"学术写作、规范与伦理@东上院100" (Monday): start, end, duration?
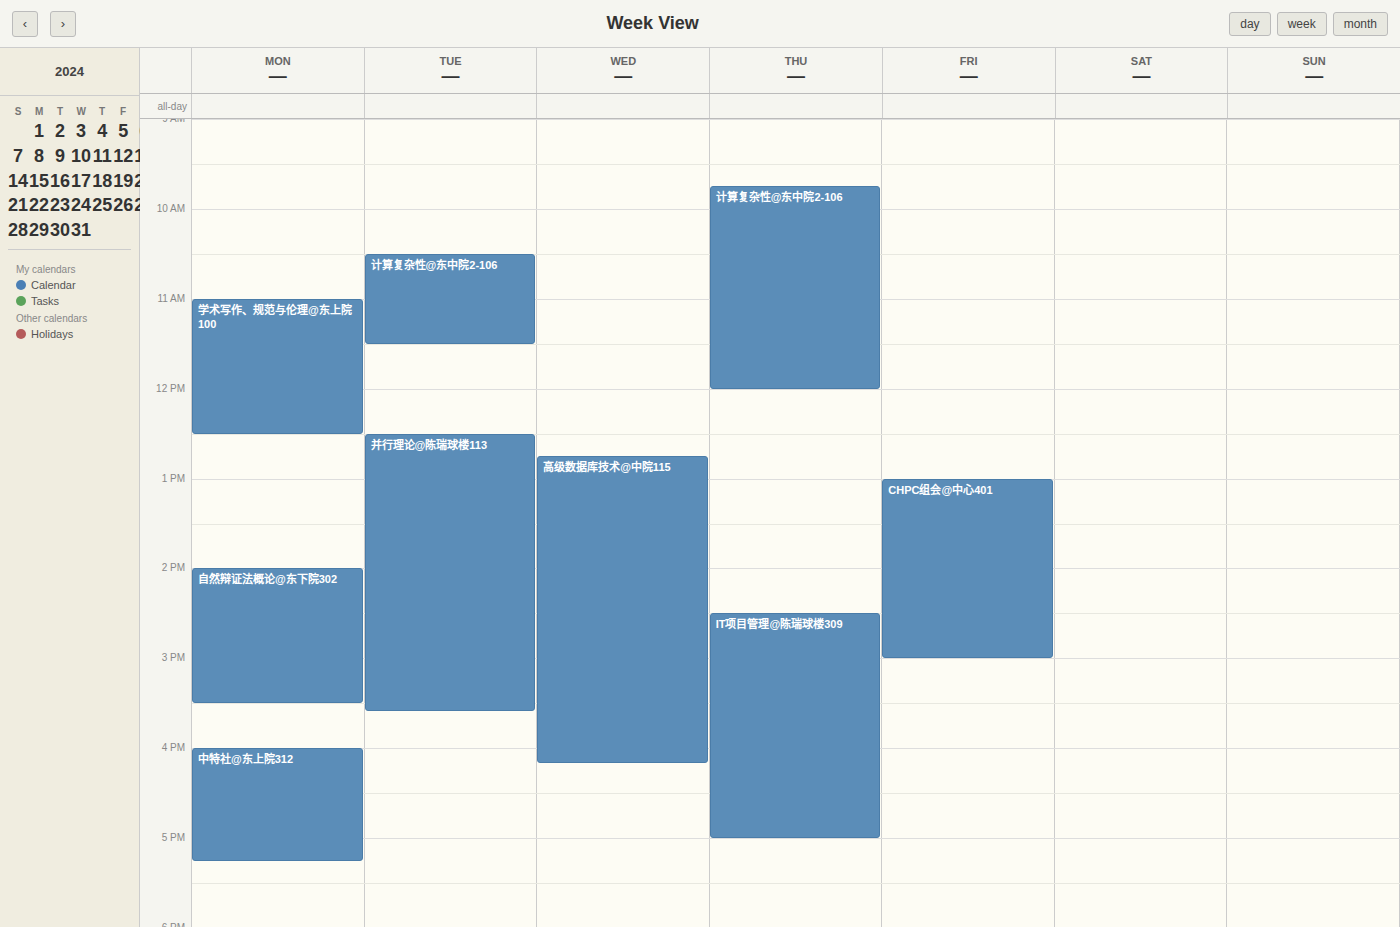
11:00 AM to 12:30 PM, 1 hour 30 minutes